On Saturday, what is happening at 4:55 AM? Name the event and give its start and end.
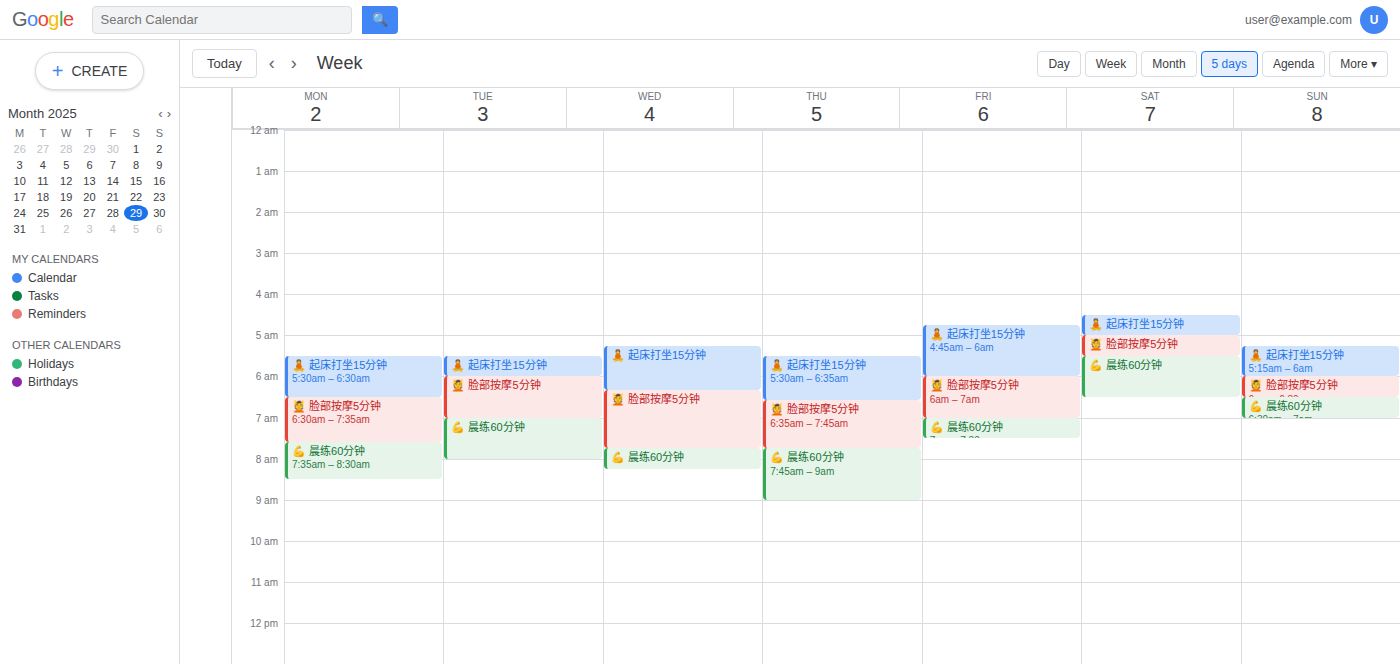
"🧘 起床打坐15分钟", 4:30 AM to 5:00 AM